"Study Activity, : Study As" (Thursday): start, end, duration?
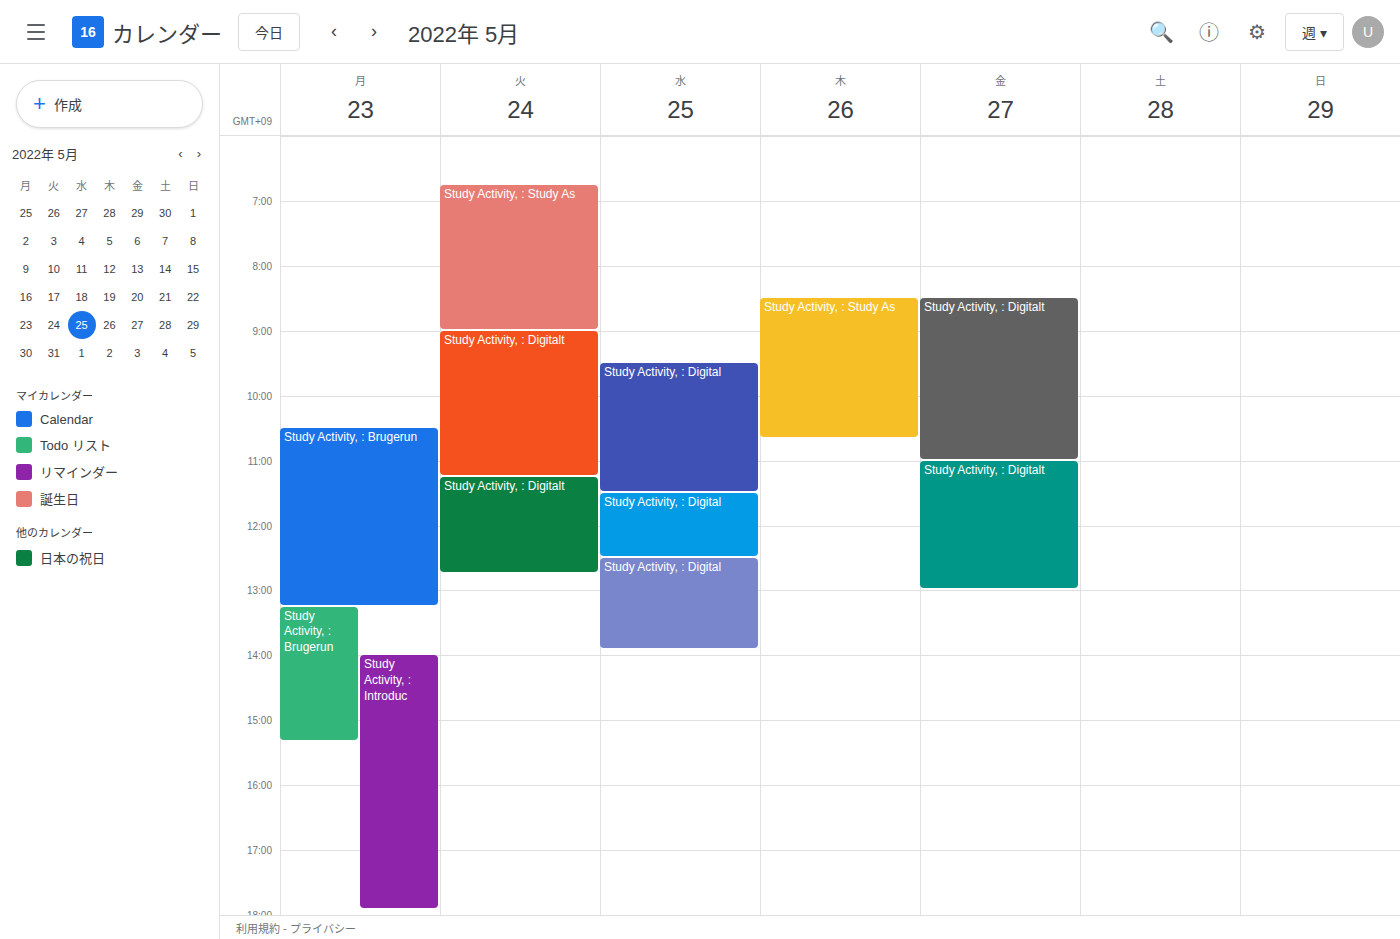
8:30 AM to 10:40 AM, 2 hours 10 minutes